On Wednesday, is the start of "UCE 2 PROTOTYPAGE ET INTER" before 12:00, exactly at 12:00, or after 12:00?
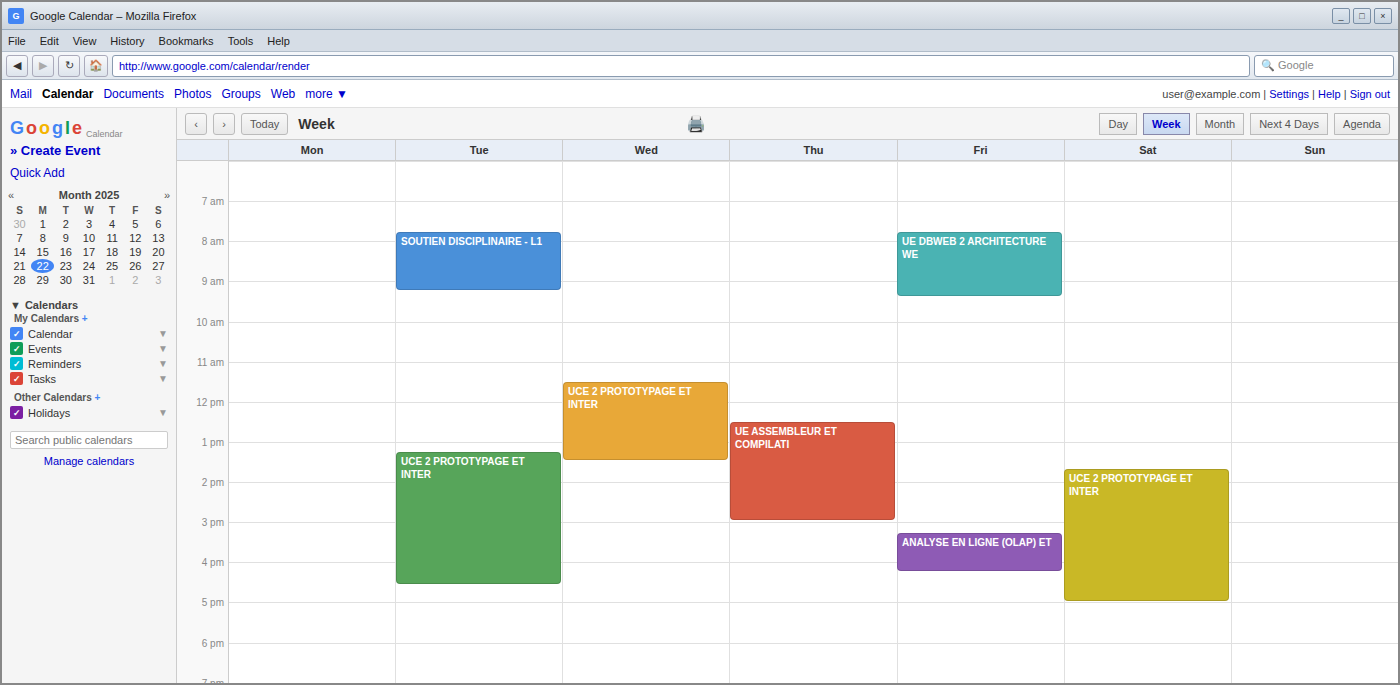
11:30 -- before 12:00, 30 minutes above the 12:00 line.